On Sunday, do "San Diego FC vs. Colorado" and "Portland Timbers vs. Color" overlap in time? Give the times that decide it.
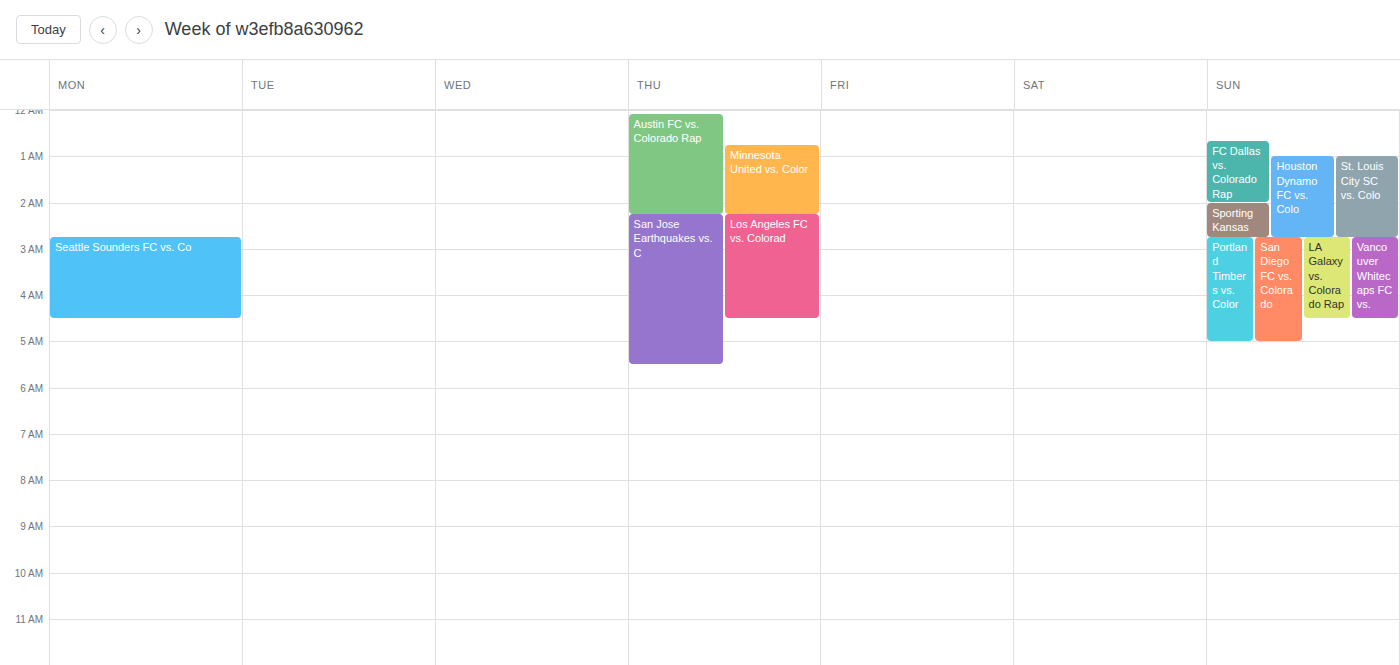
"Portland Timbers vs. Color" runs 2:45 AM to 5:00 AM, inside "San Diego FC vs. Colorado" -- they overlap.